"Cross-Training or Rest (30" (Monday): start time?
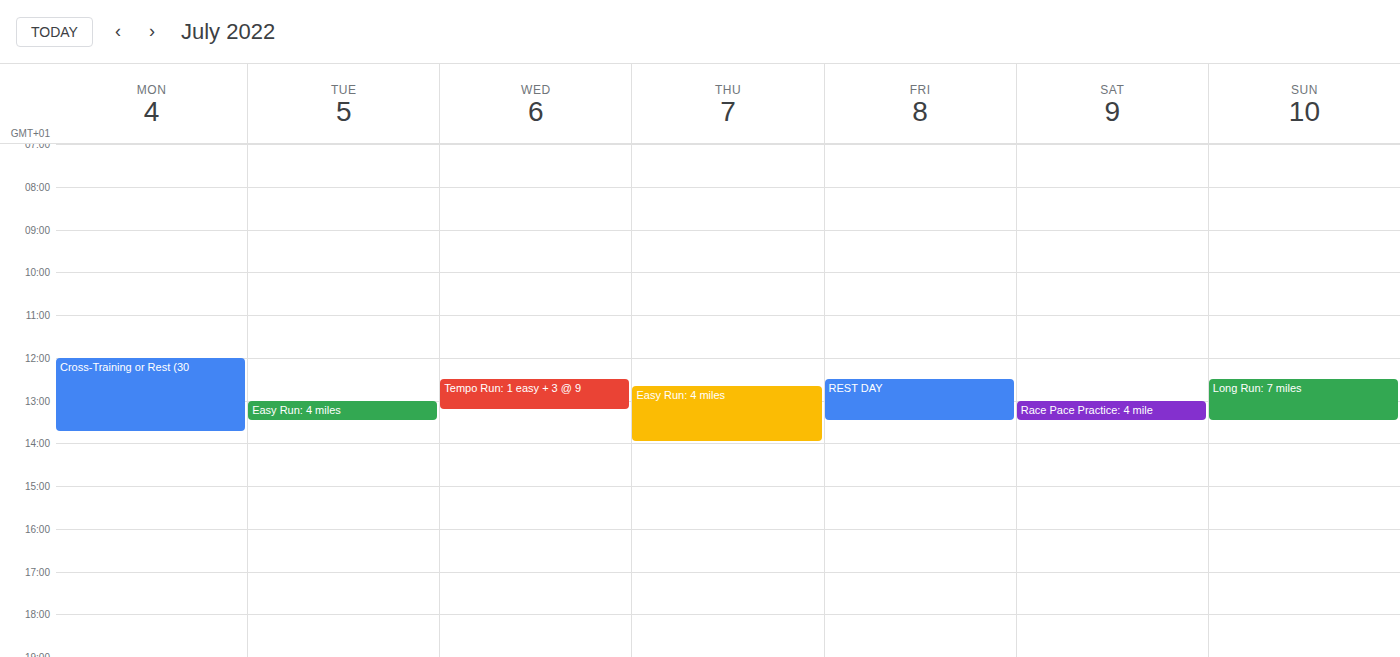
12:00 PM